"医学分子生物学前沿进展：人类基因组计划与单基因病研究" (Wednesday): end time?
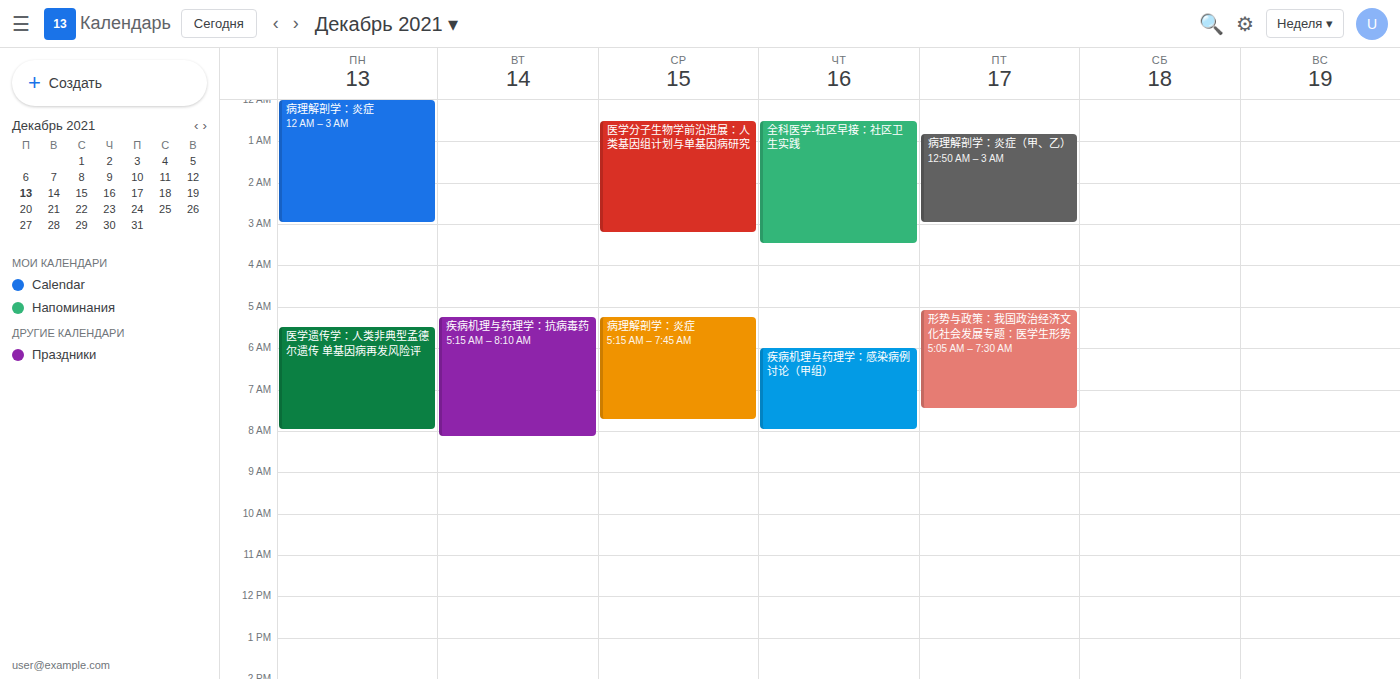
3:15 AM